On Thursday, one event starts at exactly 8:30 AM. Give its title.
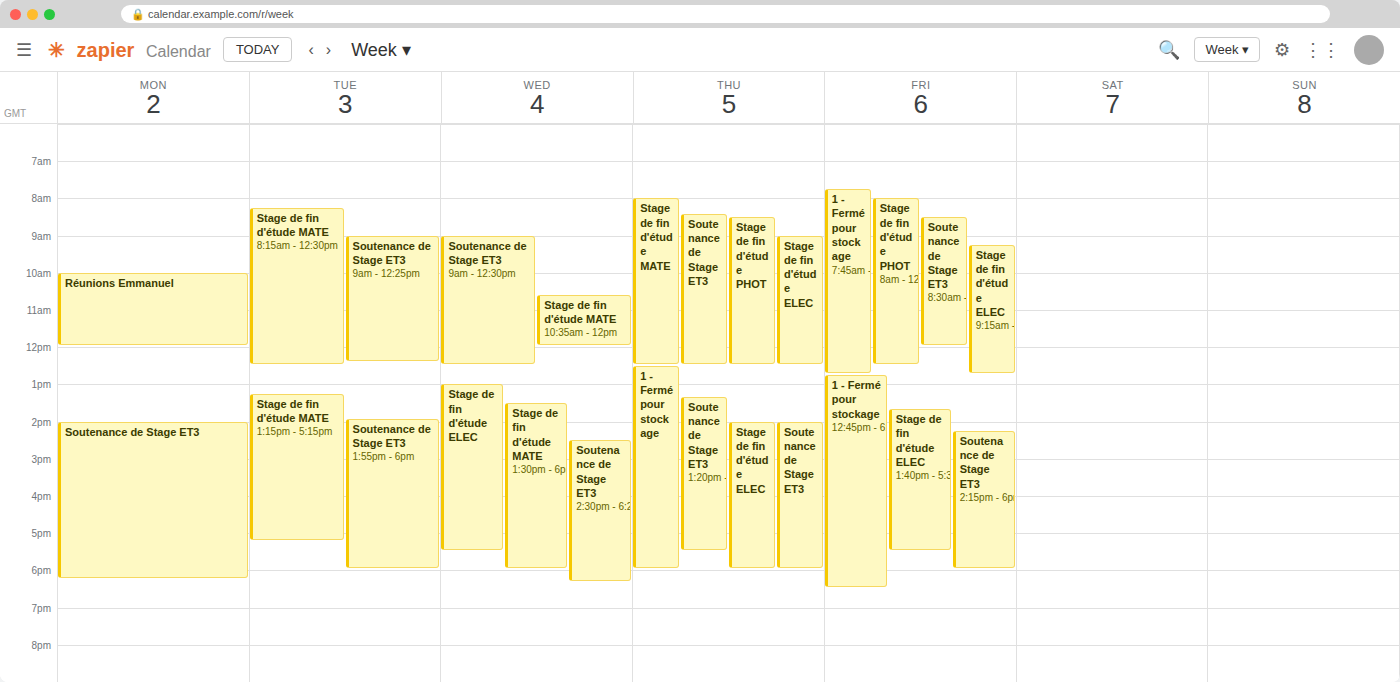
"Stage de fin d'étude PHOT"